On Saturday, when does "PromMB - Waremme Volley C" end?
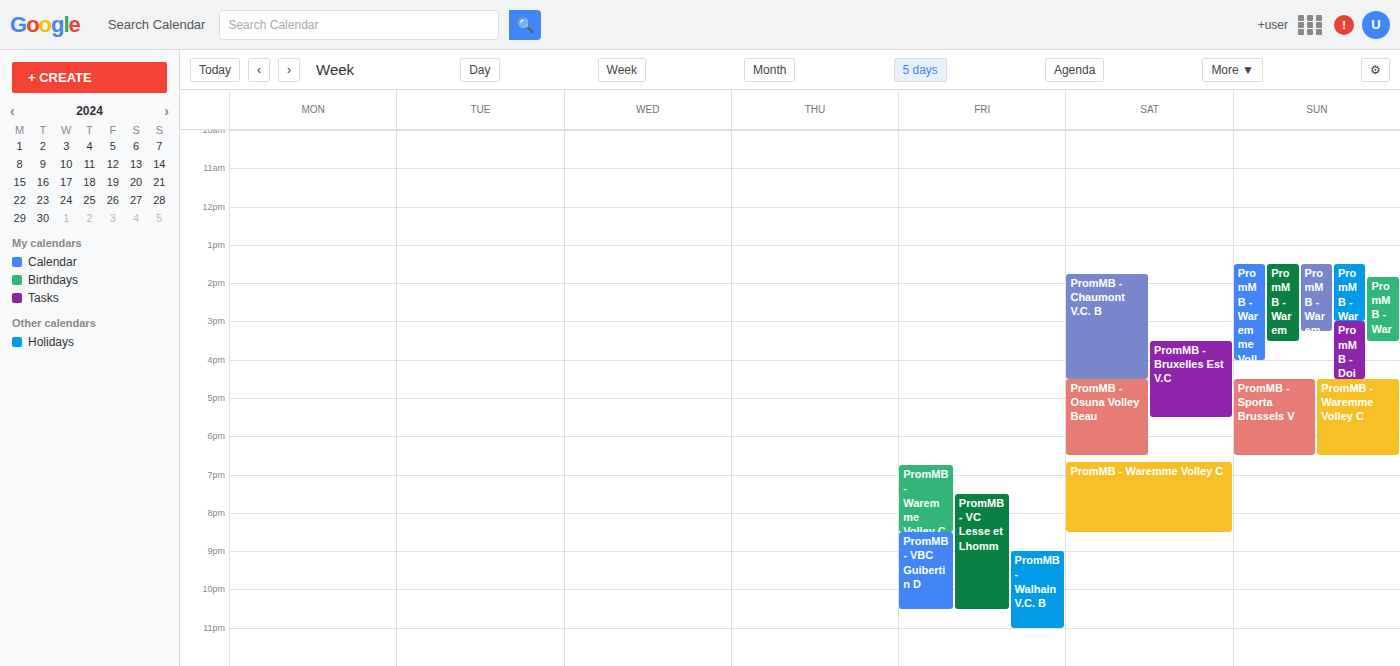
8:30 PM